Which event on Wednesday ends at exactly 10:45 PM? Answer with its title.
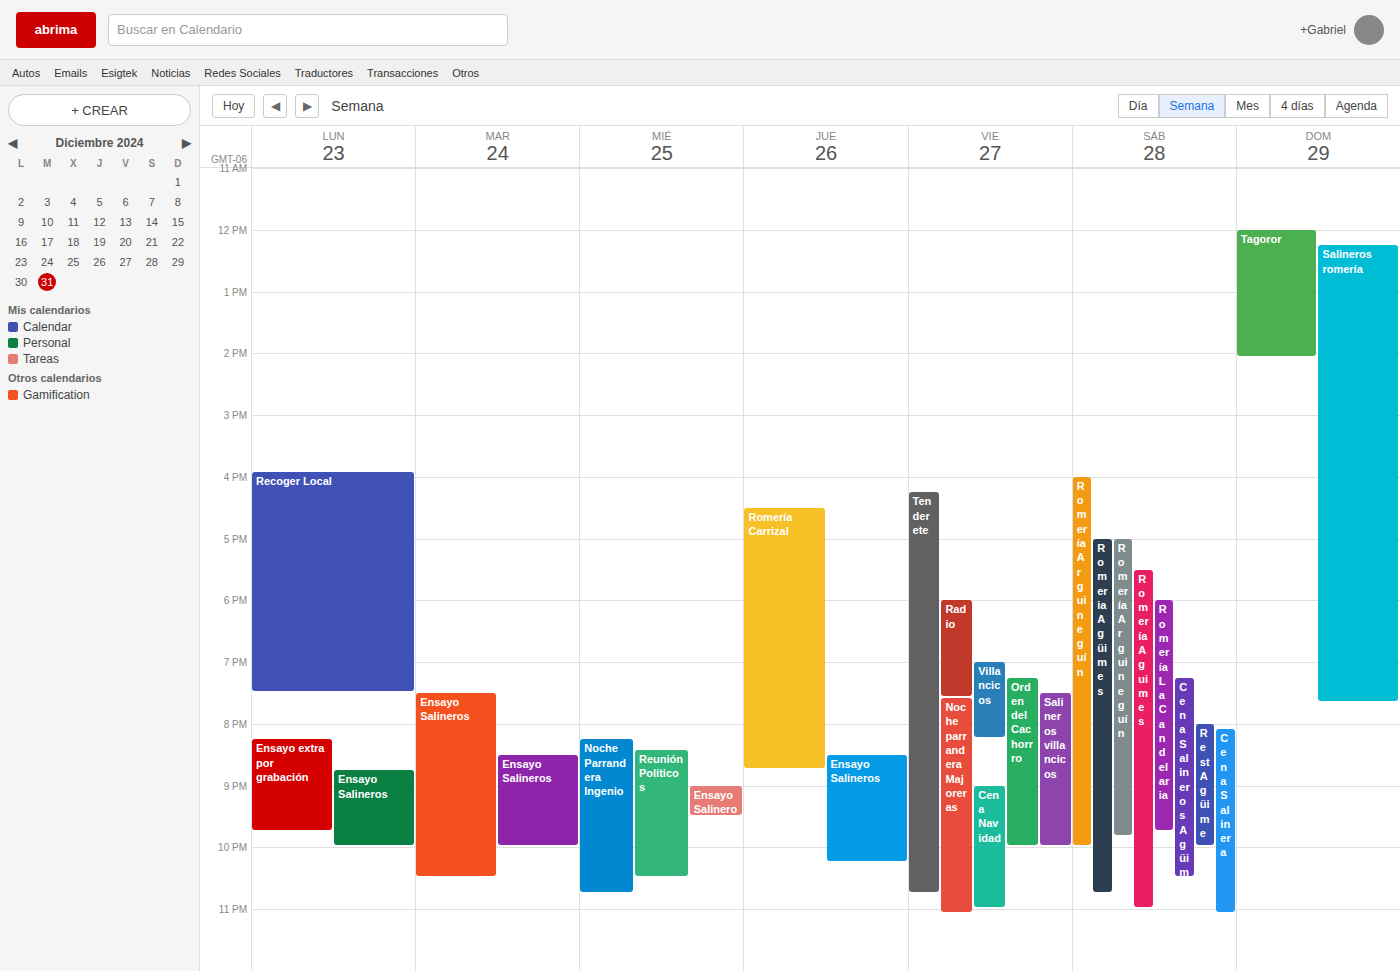
"Noche Parrandera Ingenio"